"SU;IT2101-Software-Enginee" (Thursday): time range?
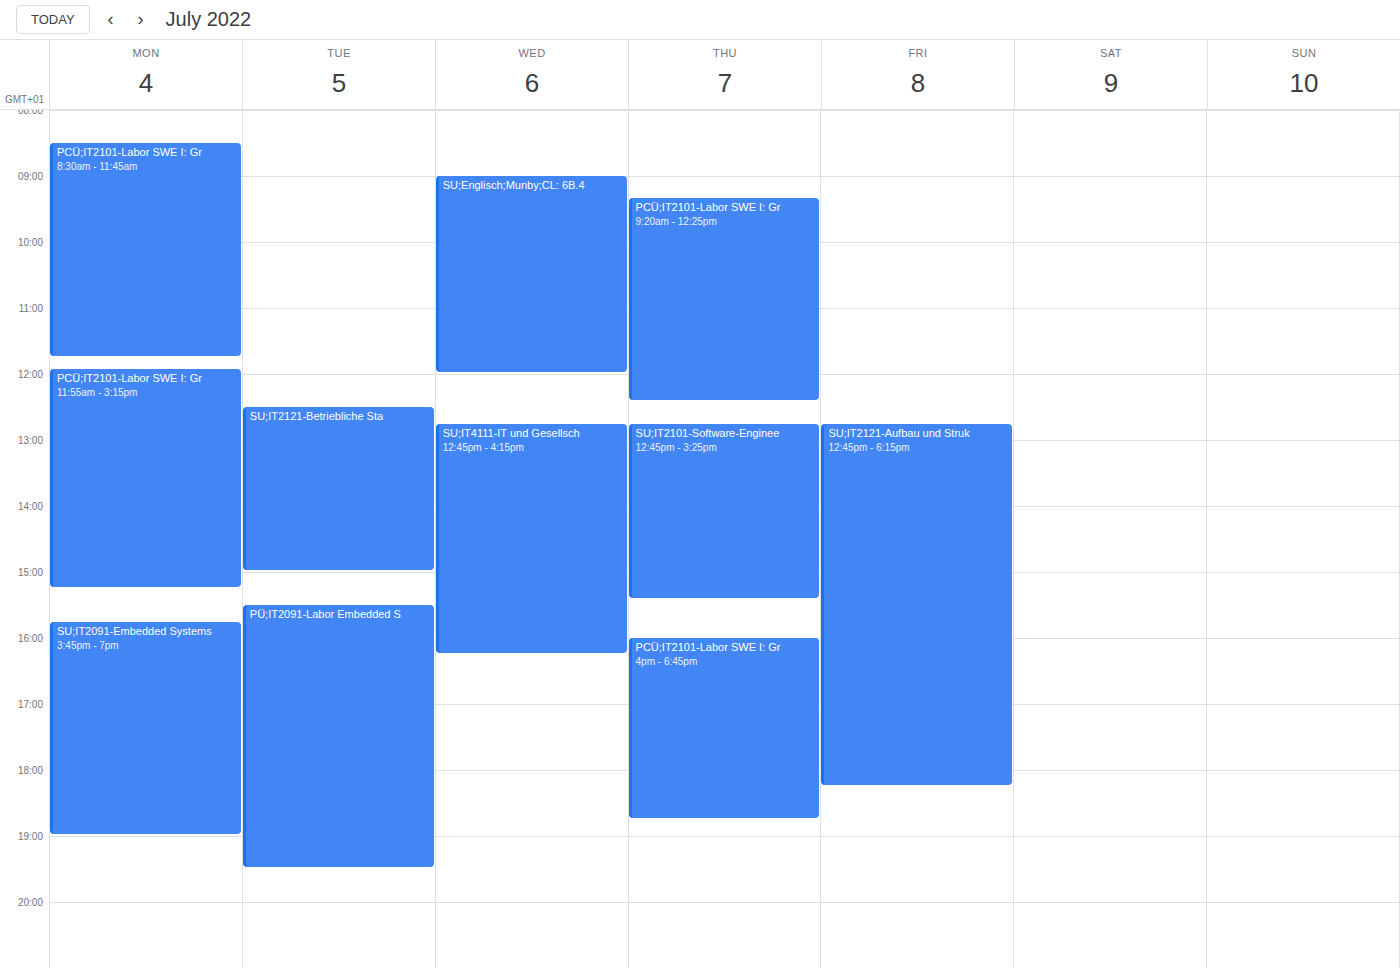
12:45 PM to 3:25 PM